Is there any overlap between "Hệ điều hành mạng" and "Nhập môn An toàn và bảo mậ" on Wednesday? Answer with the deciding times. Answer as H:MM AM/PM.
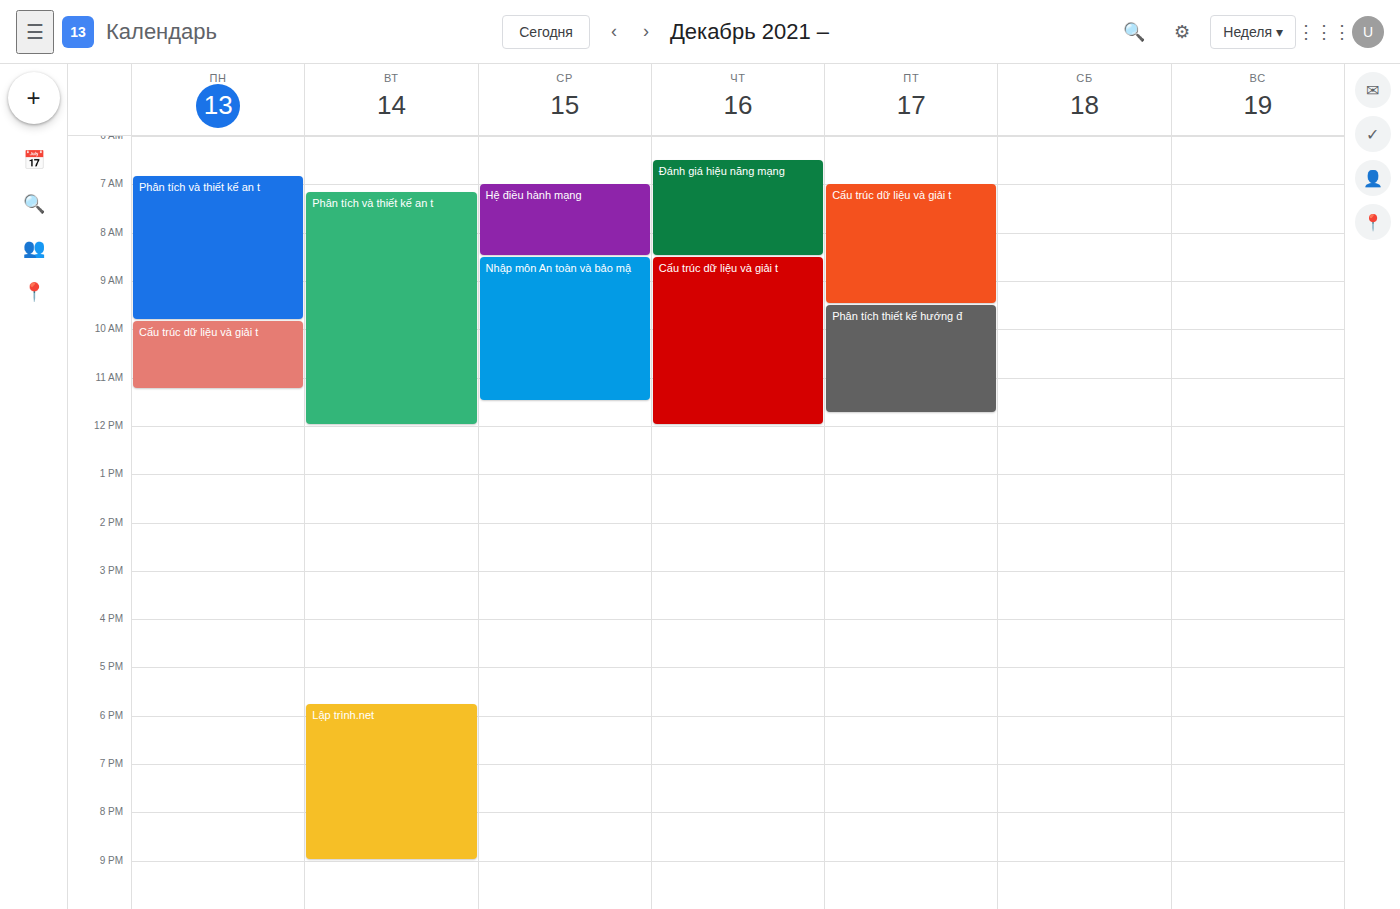
"Hệ điều hành mạng" ends at 8:30 AM, exactly when "Nhập môn An toàn và bảo mậ" starts -- they touch but do not overlap.